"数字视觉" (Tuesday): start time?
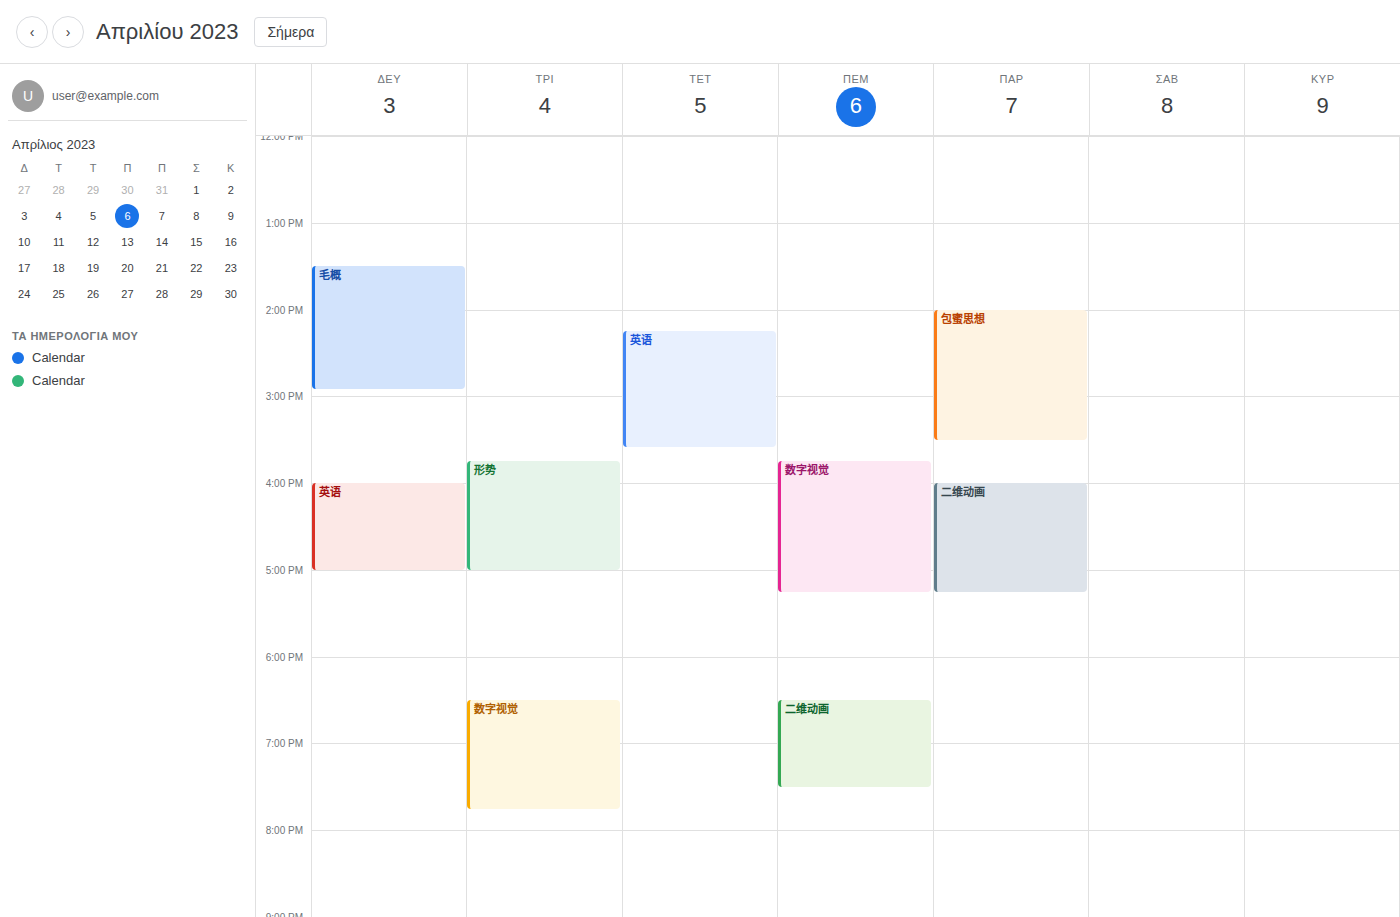
6:30 PM